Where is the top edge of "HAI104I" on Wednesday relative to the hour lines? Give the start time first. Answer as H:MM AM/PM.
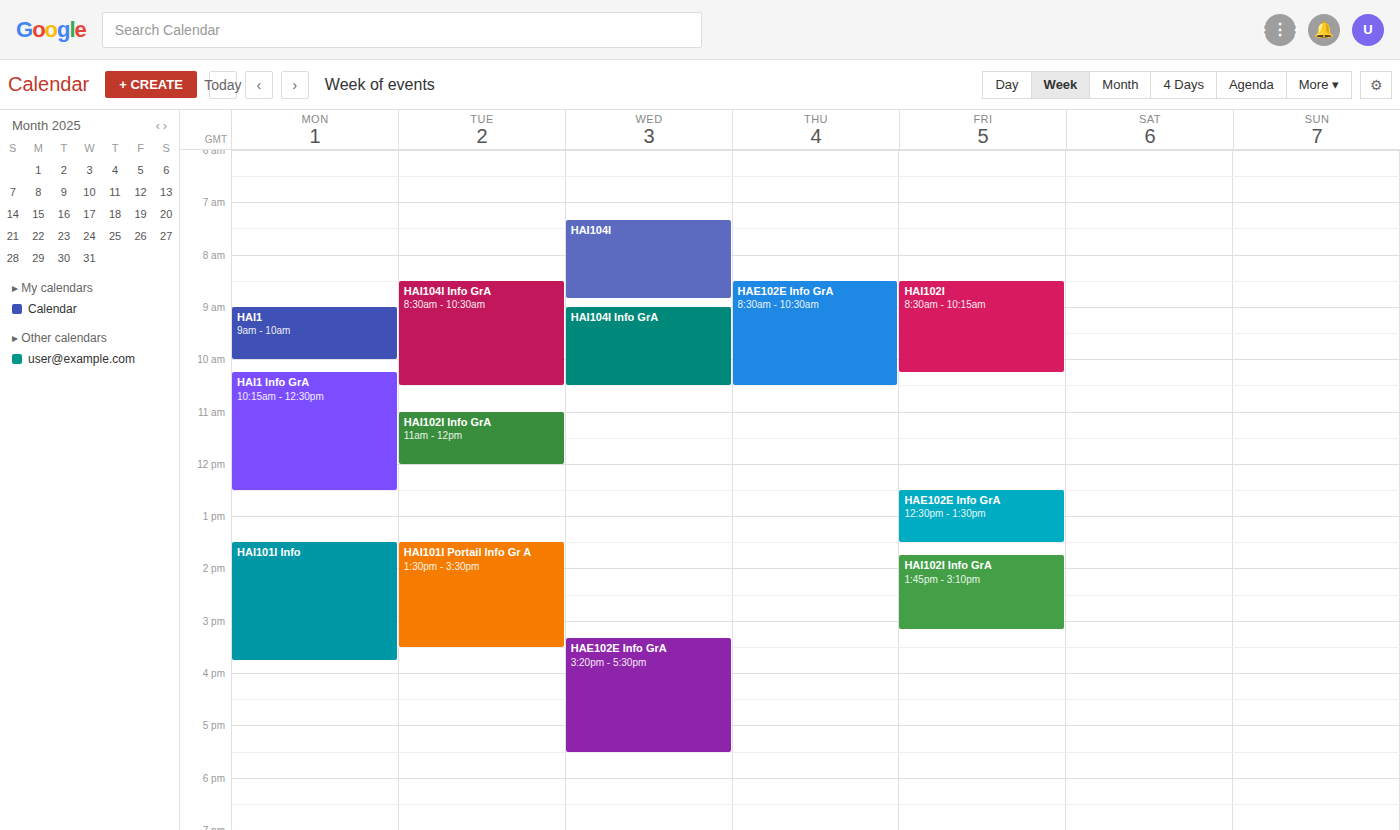
7:20 AM -- neither: 20 minutes below the 7 AM line and 40 minutes above the 8 AM line.